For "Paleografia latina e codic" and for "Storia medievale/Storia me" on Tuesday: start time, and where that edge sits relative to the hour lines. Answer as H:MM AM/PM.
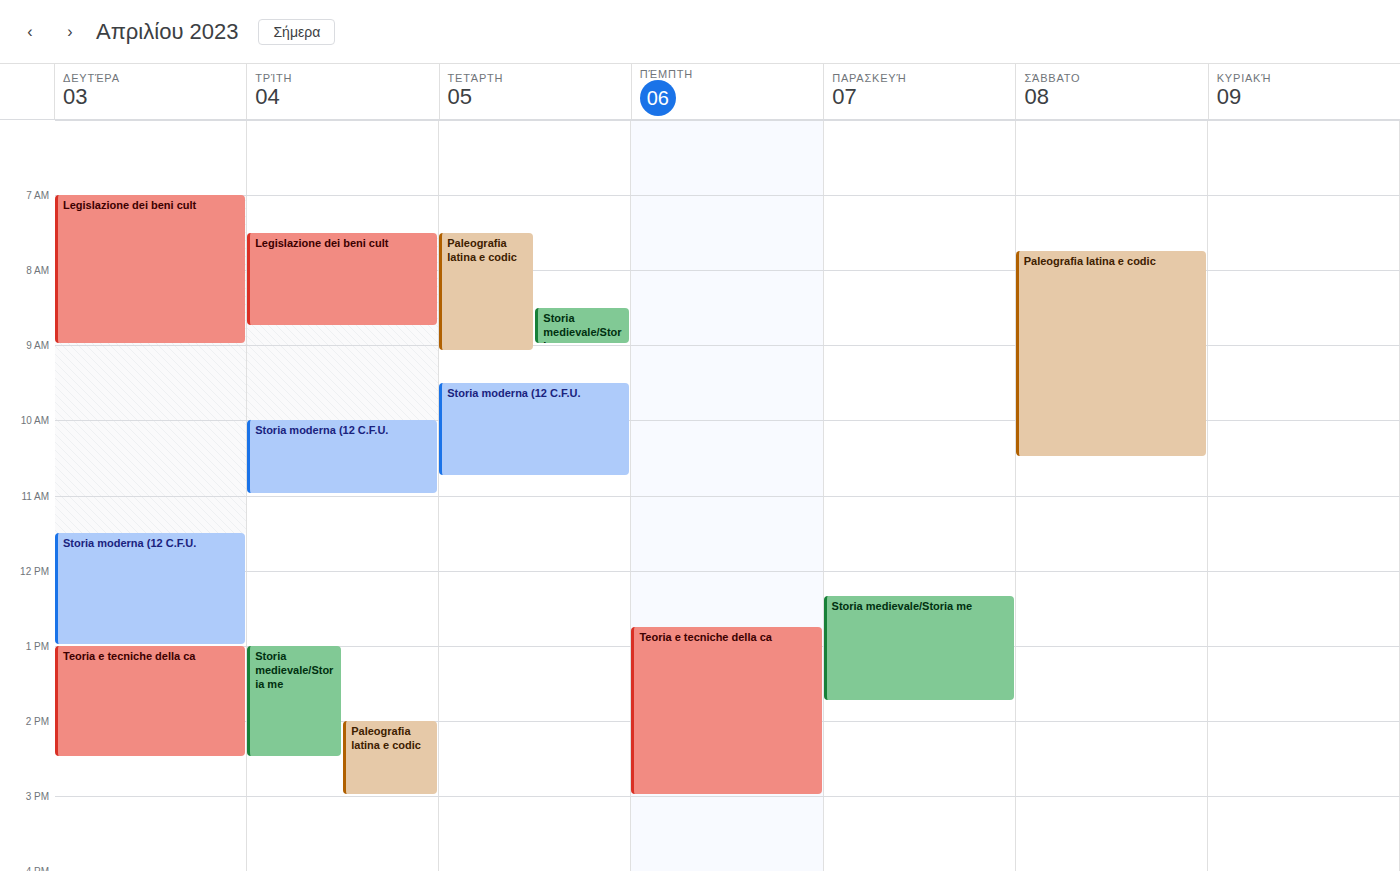
"Paleografia latina e codic": 2:00 PM, exactly on the 2 PM line. "Storia medievale/Storia me": 1:00 PM, exactly on the 1 PM line.